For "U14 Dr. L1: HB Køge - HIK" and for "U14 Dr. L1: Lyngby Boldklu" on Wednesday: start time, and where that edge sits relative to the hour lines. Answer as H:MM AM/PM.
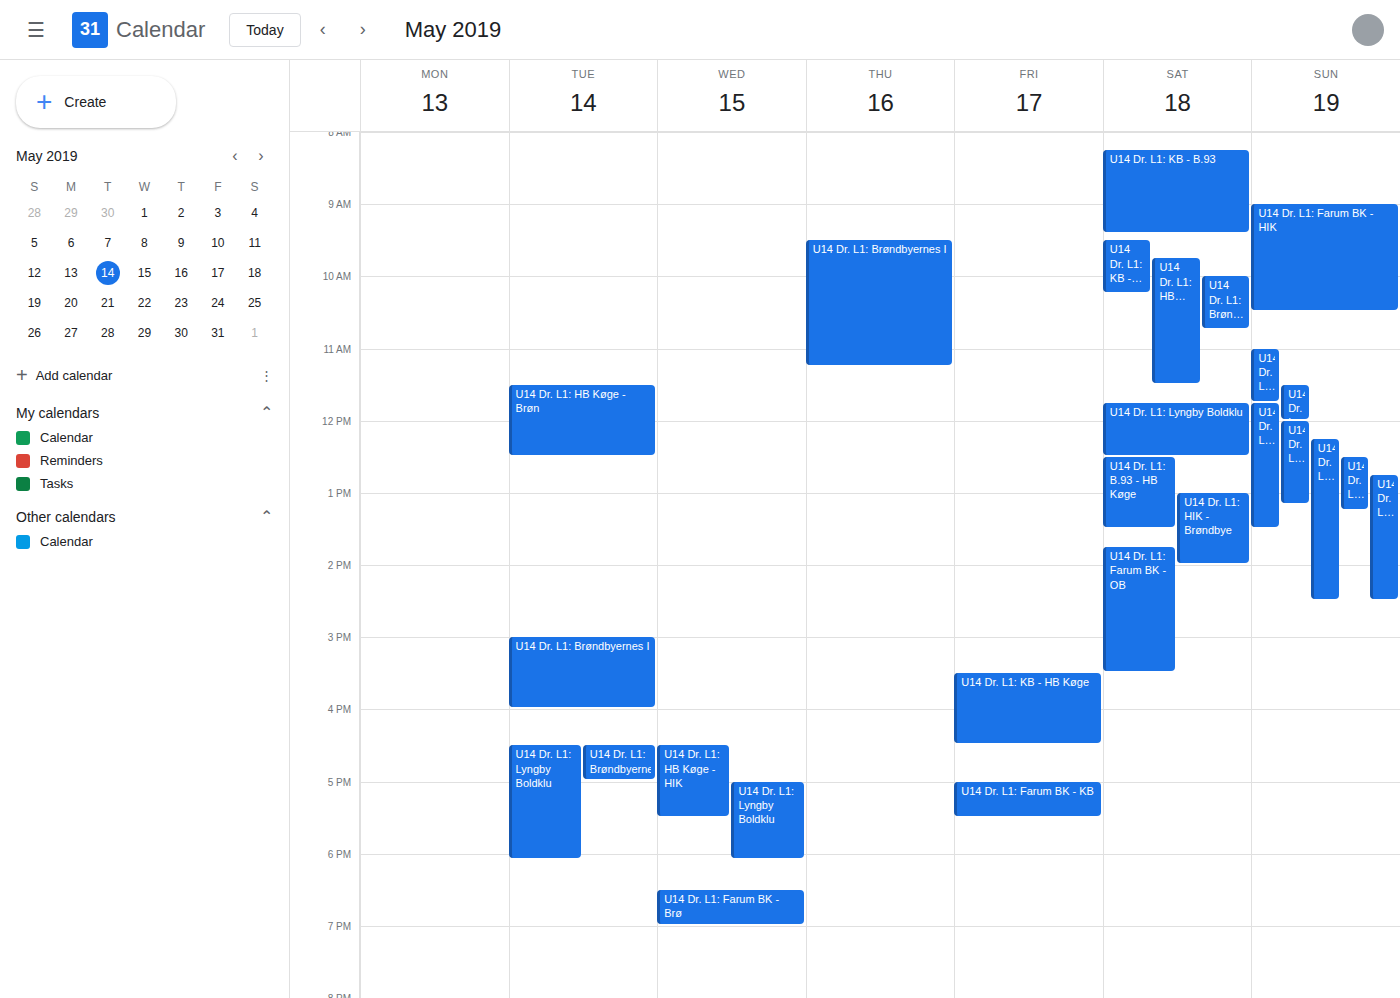
"U14 Dr. L1: HB Køge - HIK": 4:30 PM, halfway between the 4 PM and 5 PM lines. "U14 Dr. L1: Lyngby Boldklu": 5:00 PM, exactly on the 5 PM line.